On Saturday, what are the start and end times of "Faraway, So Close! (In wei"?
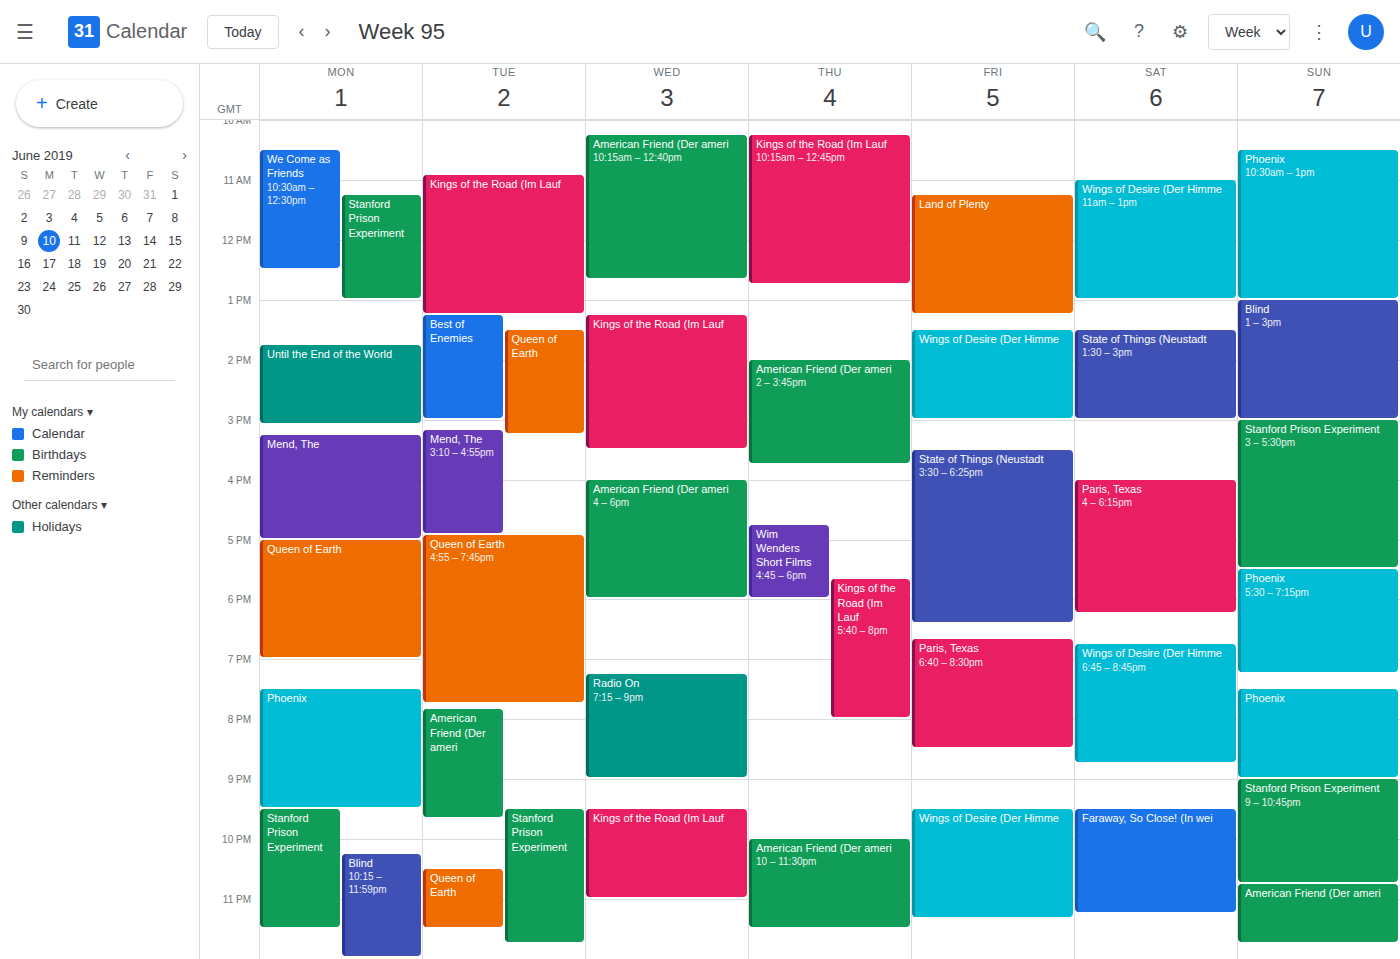
9:30 PM to 11:15 PM